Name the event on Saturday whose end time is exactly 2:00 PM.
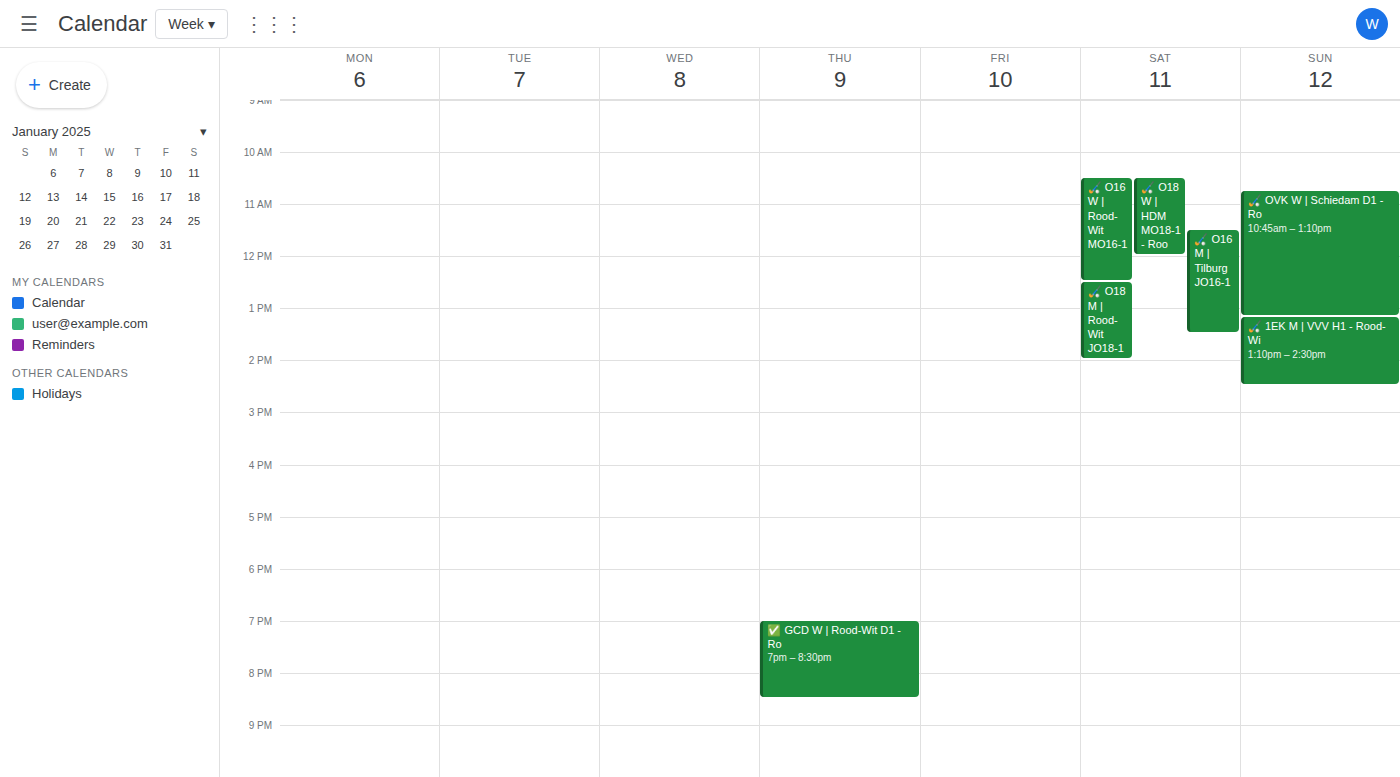
"🏑 O18 M | Rood-Wit JO18-1"